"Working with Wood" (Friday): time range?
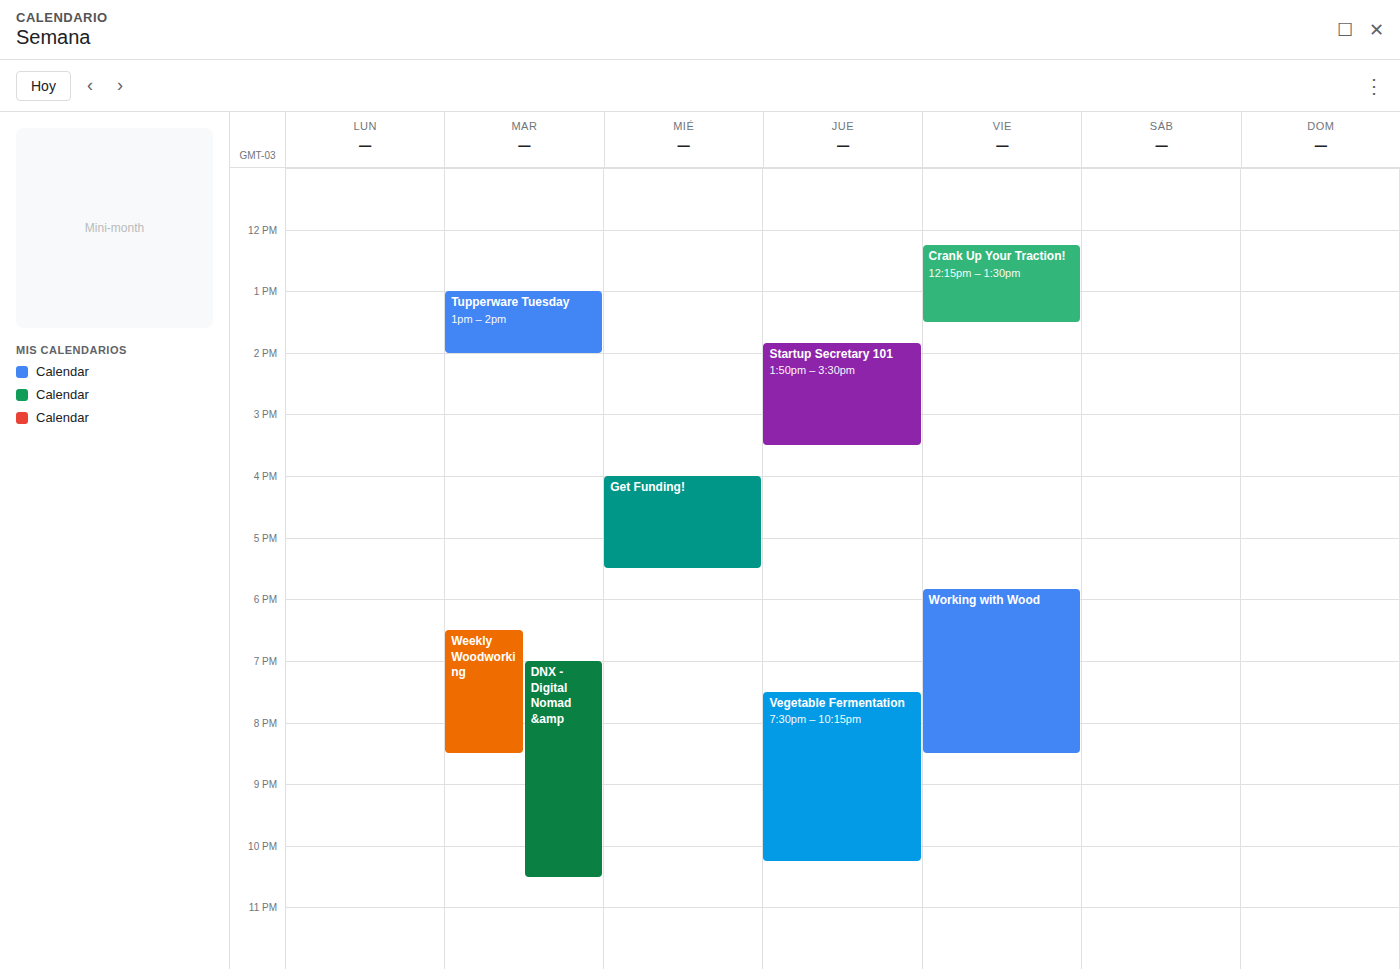
5:50 PM to 8:30 PM